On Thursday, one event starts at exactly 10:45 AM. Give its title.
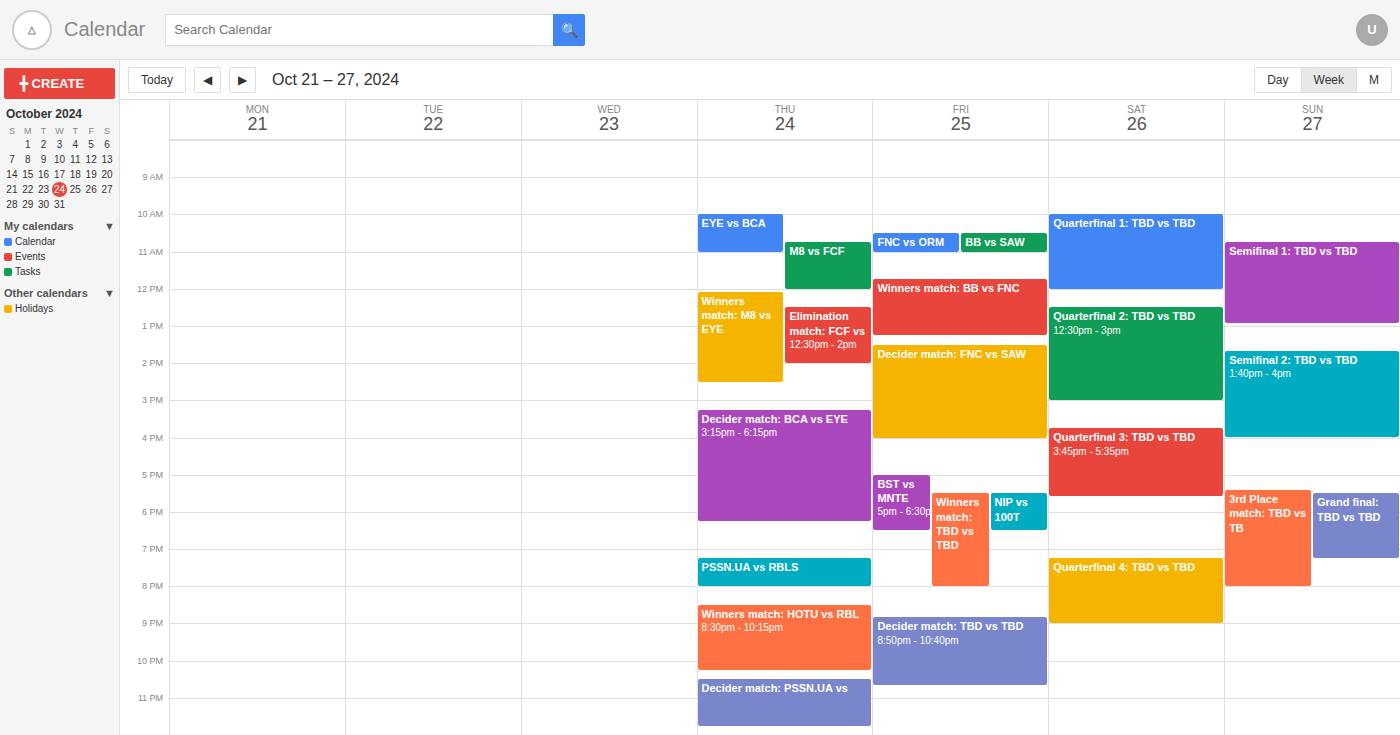
"M8 vs FCF"